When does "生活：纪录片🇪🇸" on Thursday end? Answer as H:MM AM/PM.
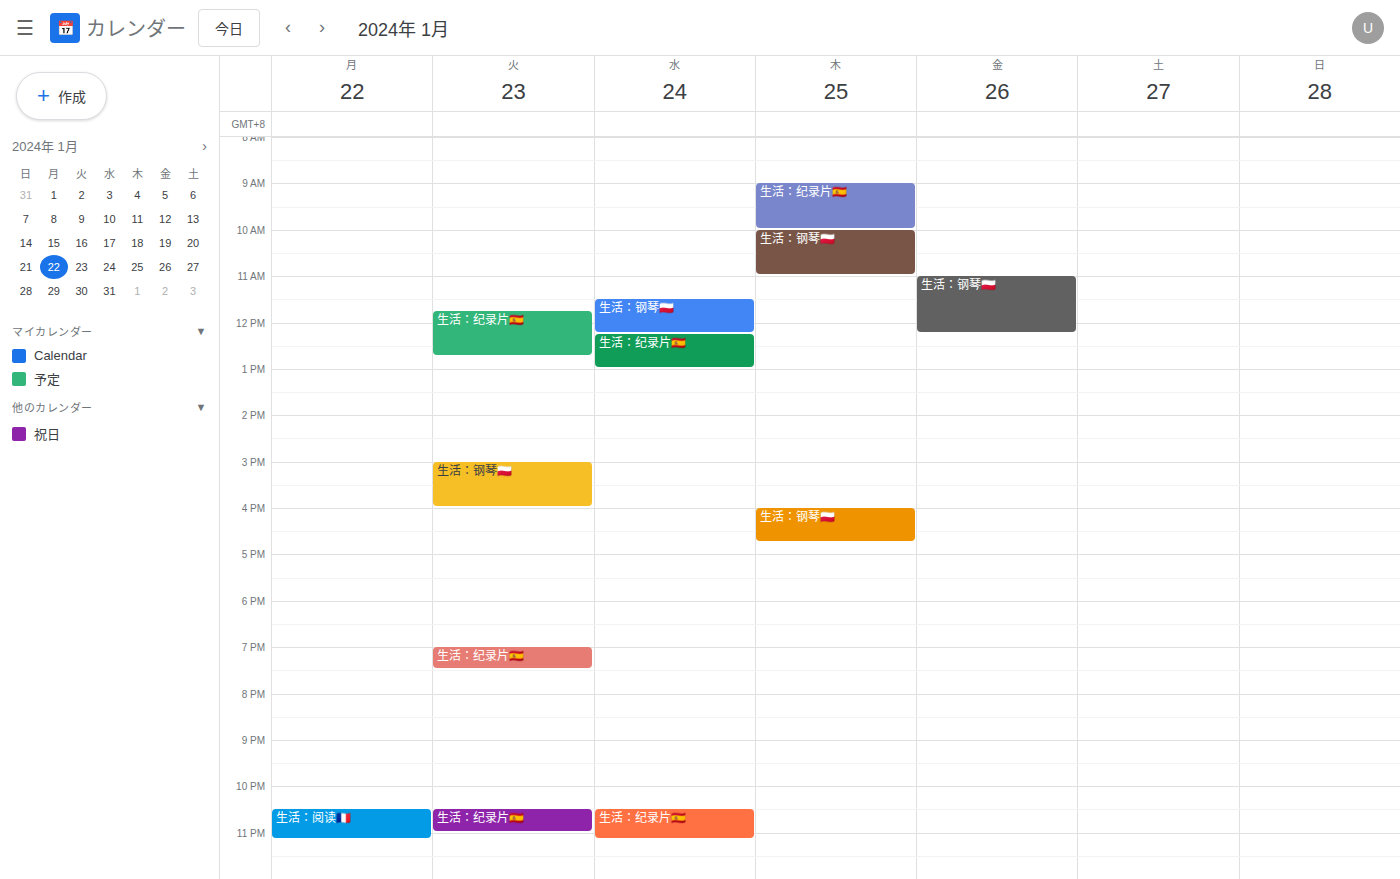
10:00 AM